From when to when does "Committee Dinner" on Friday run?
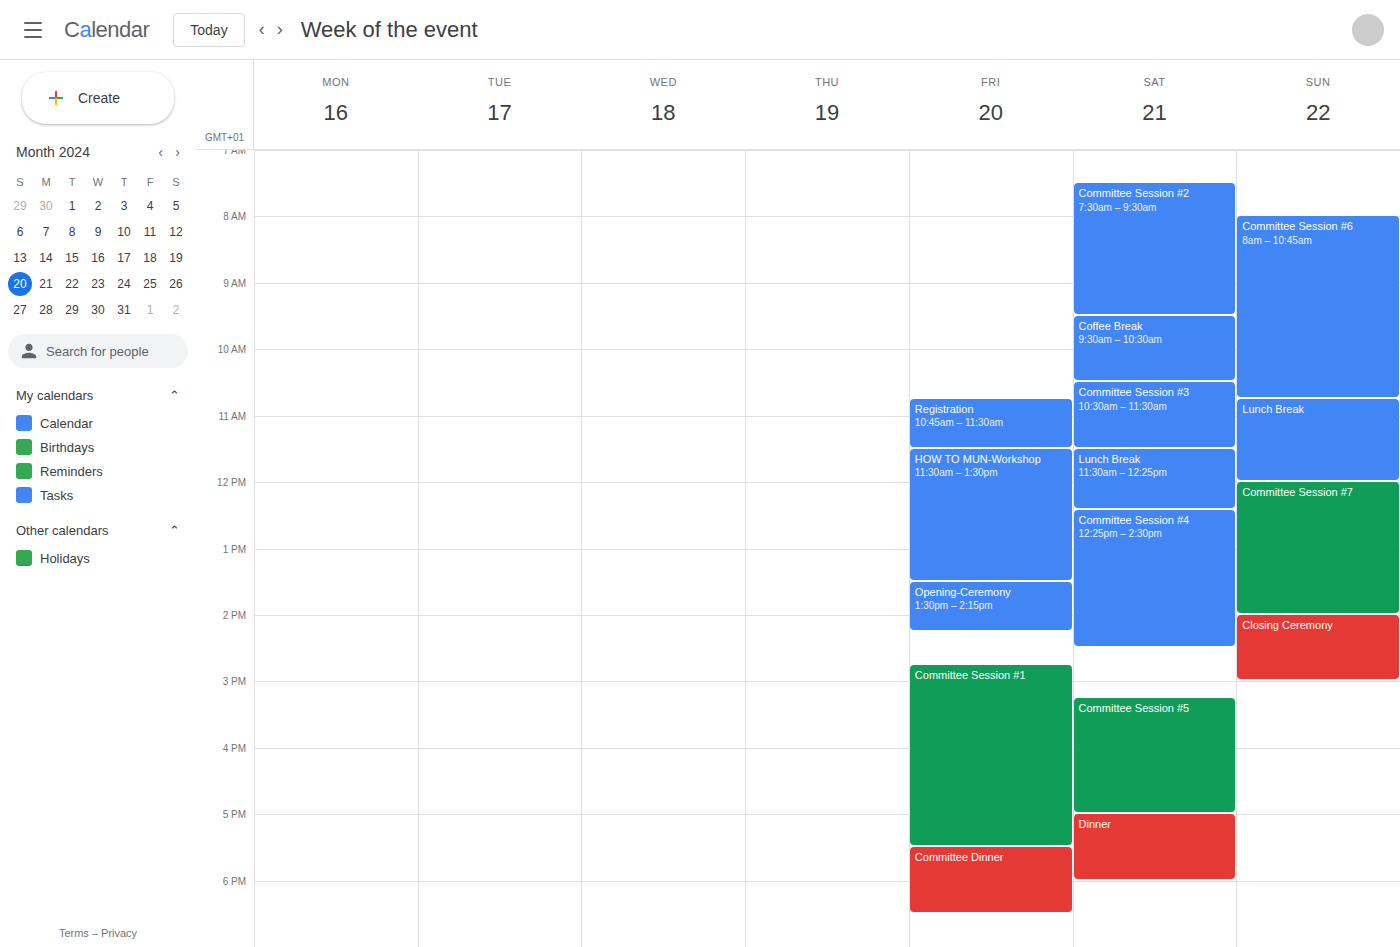
5:30 PM to 6:30 PM